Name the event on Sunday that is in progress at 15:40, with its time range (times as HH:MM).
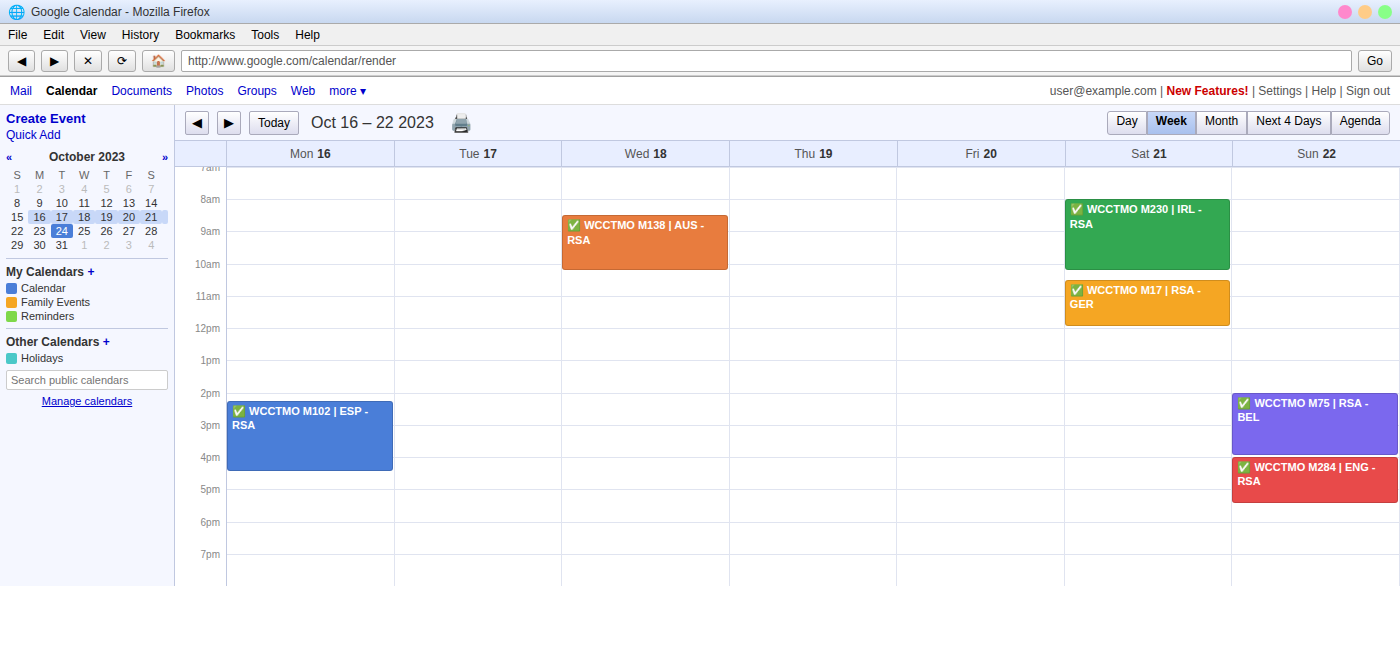
"✅ WCCTMO M75 | RSA - BEL", 14:00 to 16:00